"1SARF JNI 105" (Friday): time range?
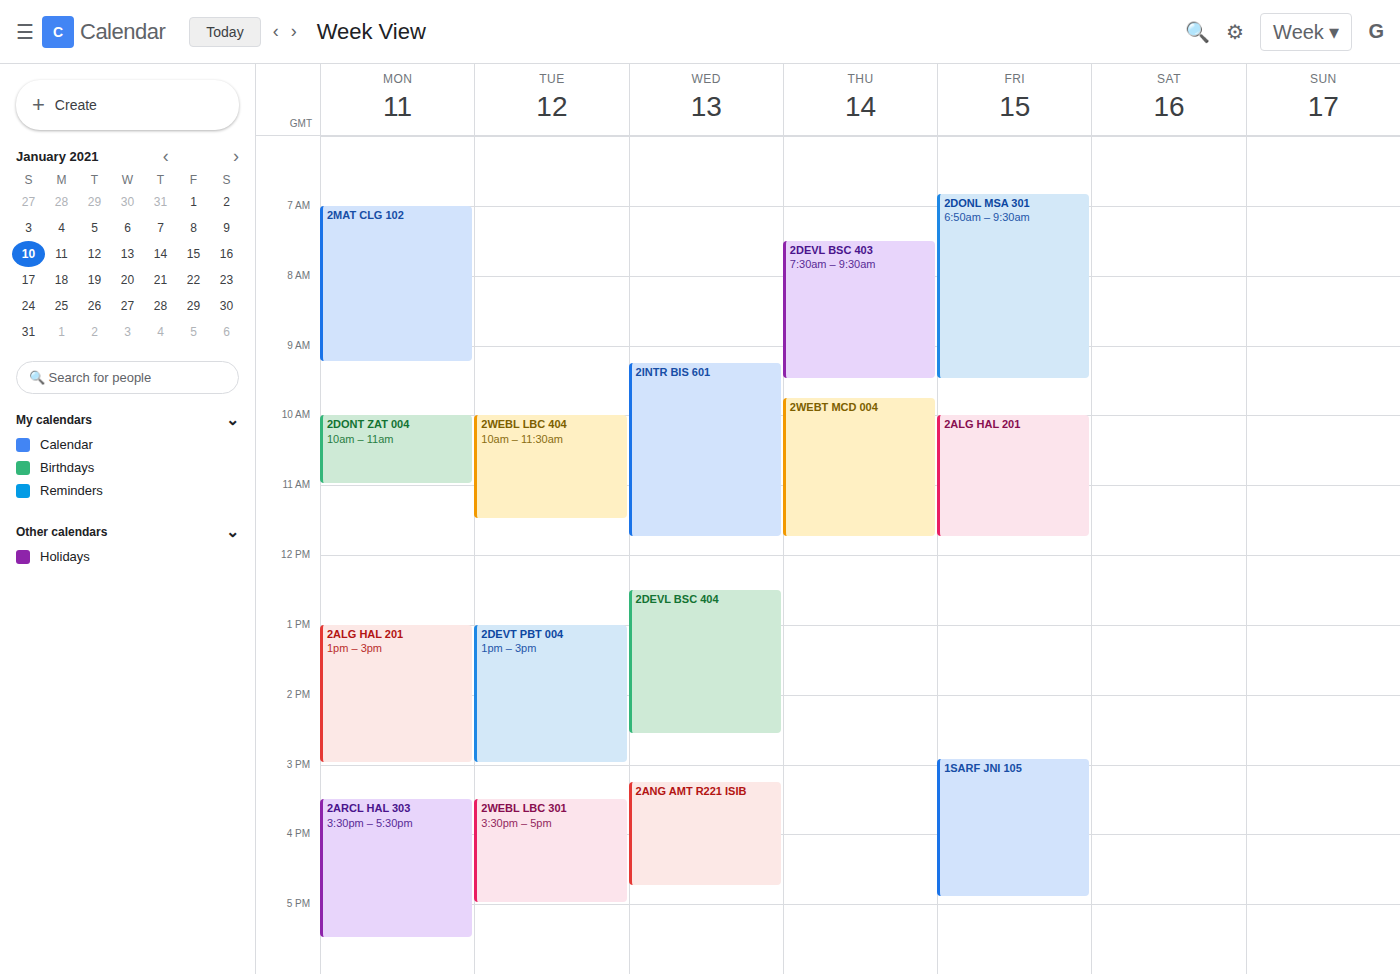
2:55 PM to 4:55 PM